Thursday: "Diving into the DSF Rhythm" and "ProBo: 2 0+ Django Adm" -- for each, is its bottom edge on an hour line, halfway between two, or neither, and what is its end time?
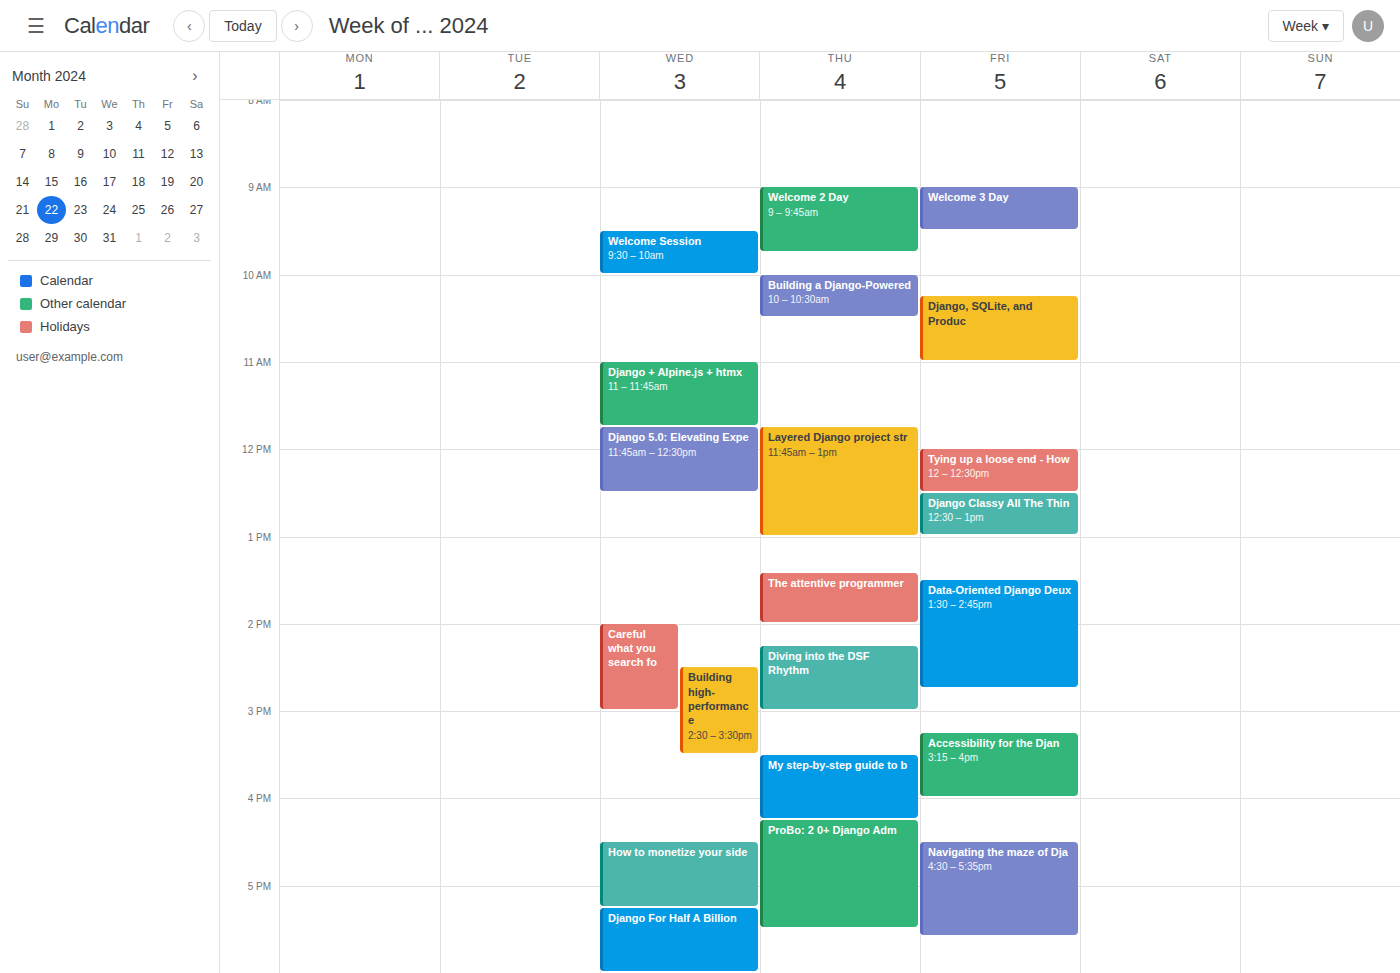
"Diving into the DSF Rhythm": 3:00 PM, exactly on the 3 PM line. "ProBo: 2 0+ Django Adm": 5:30 PM, halfway between the 5 PM and 6 PM lines.